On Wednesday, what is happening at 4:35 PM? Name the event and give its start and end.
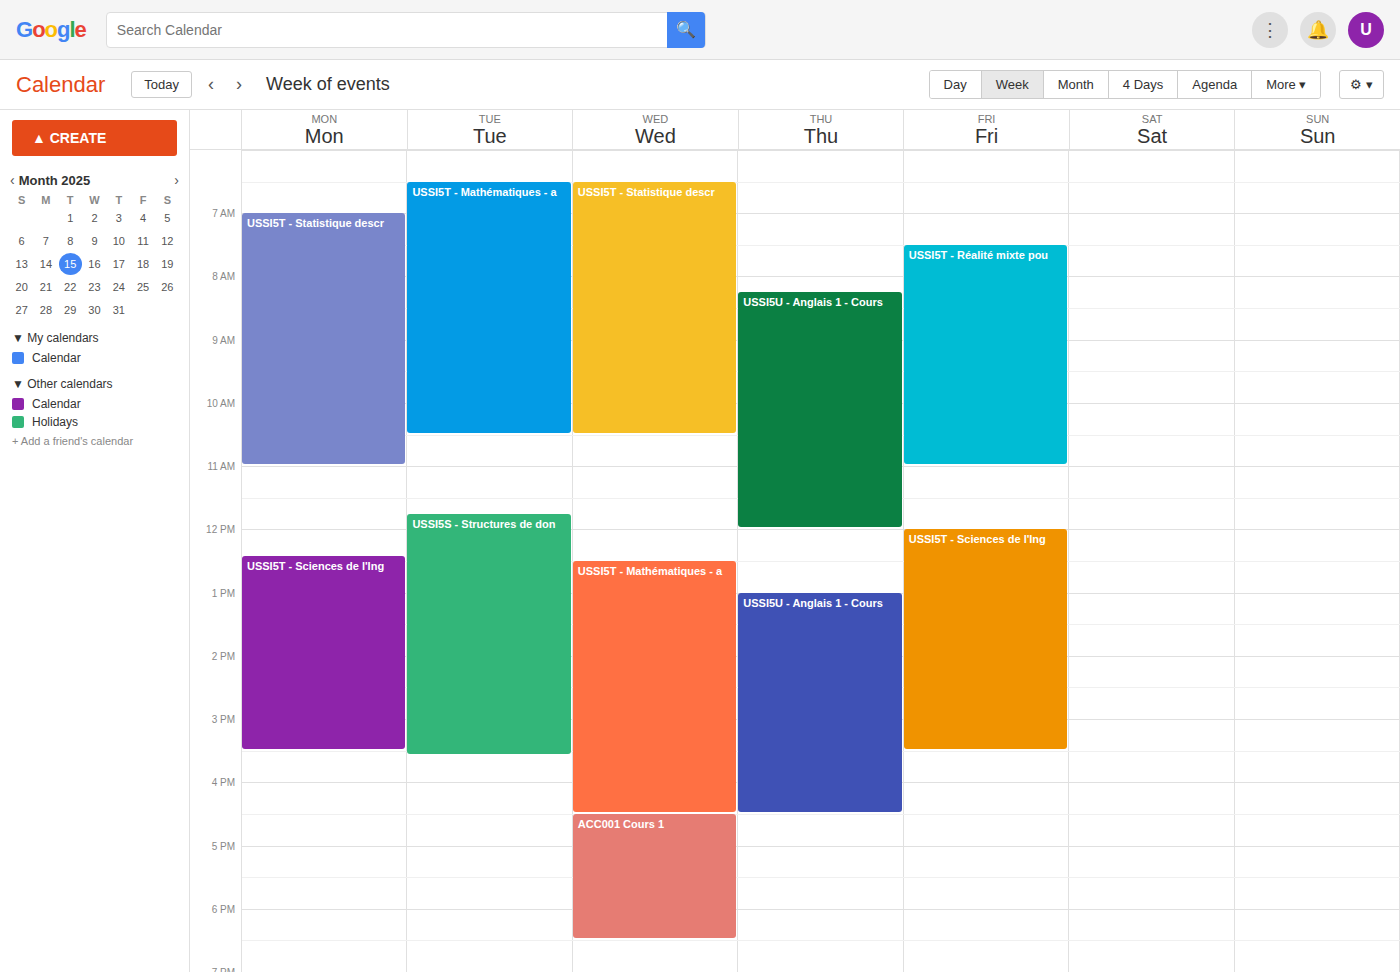
"ACC001 Cours 1", 4:30 PM to 6:30 PM